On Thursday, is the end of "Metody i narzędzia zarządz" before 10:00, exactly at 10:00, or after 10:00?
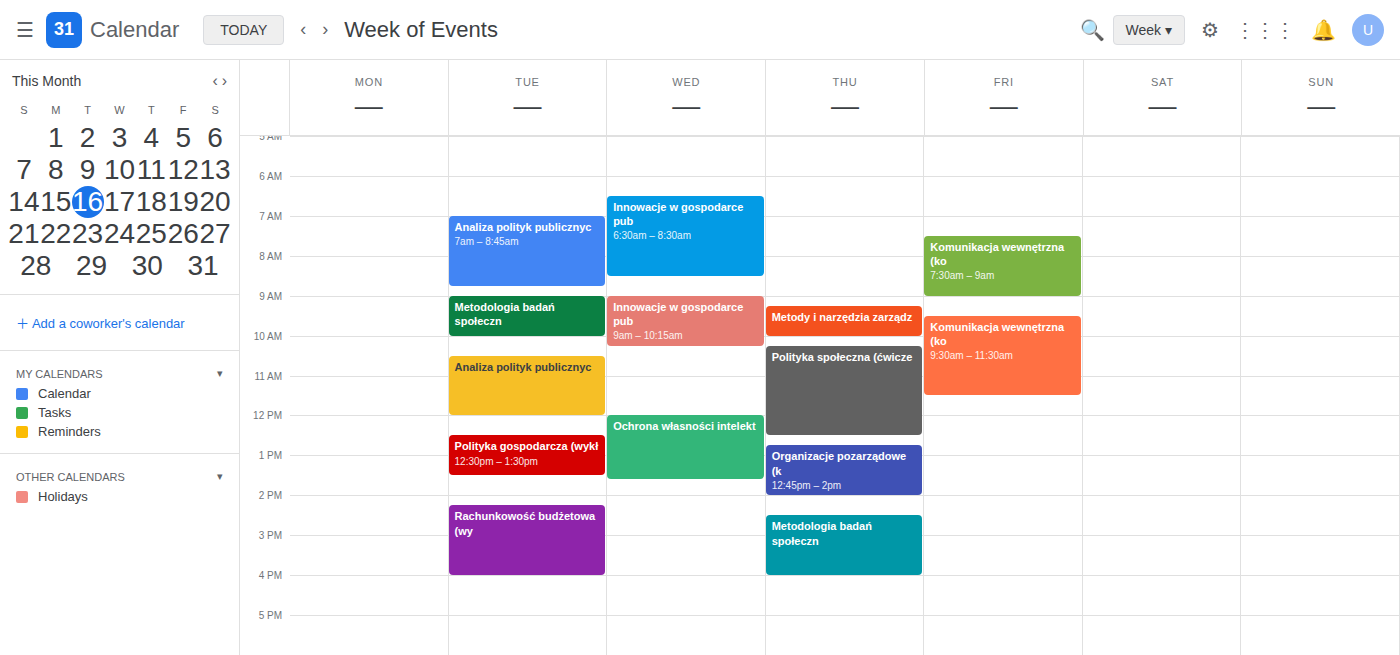
10:00 -- exactly at 10:00, on the 10:00 line.